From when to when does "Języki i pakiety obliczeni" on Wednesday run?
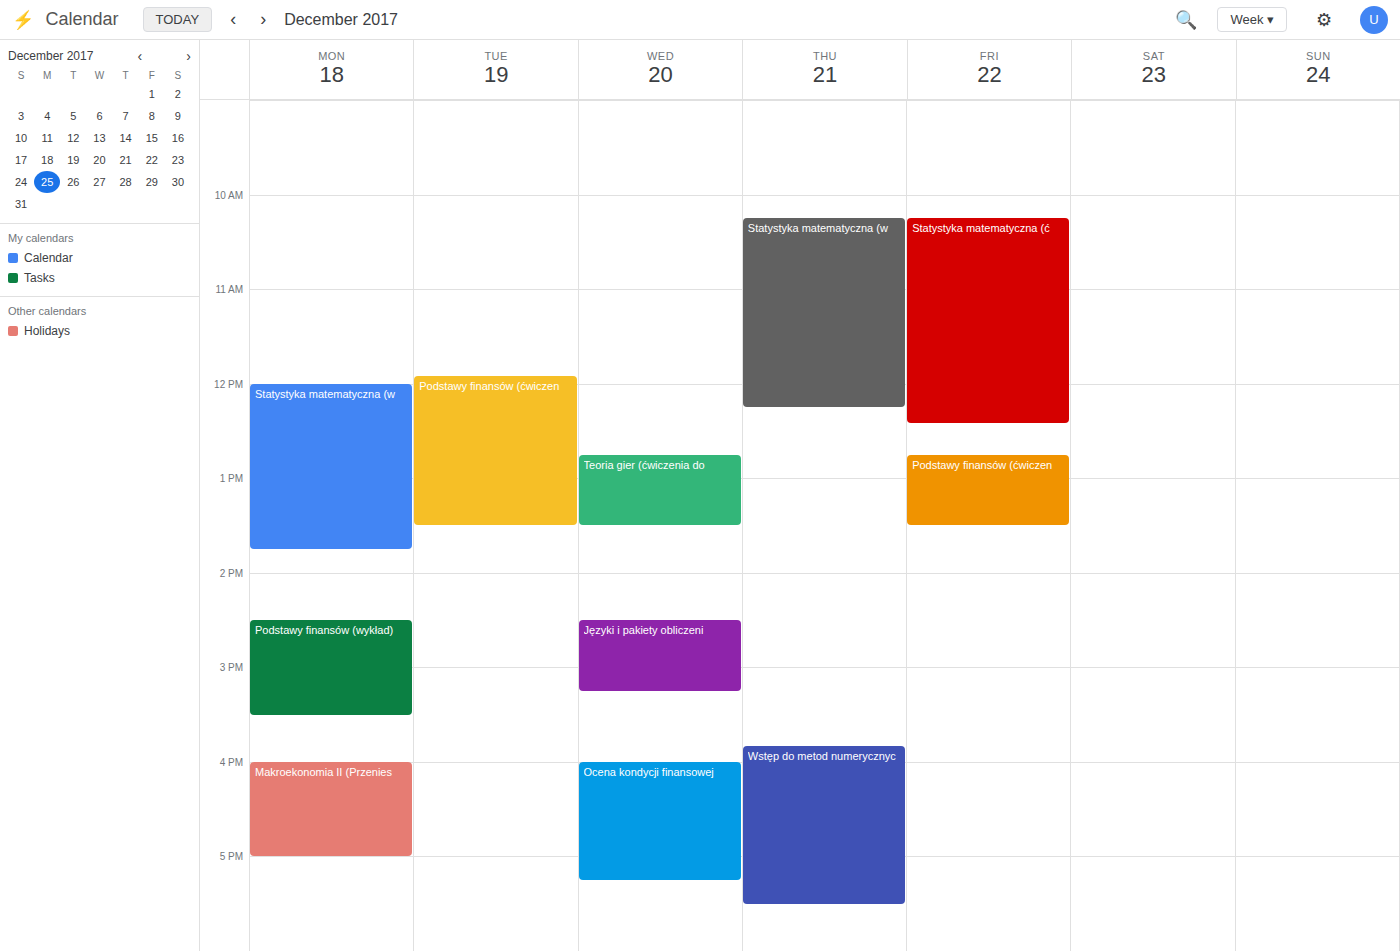
2:30 PM to 3:15 PM